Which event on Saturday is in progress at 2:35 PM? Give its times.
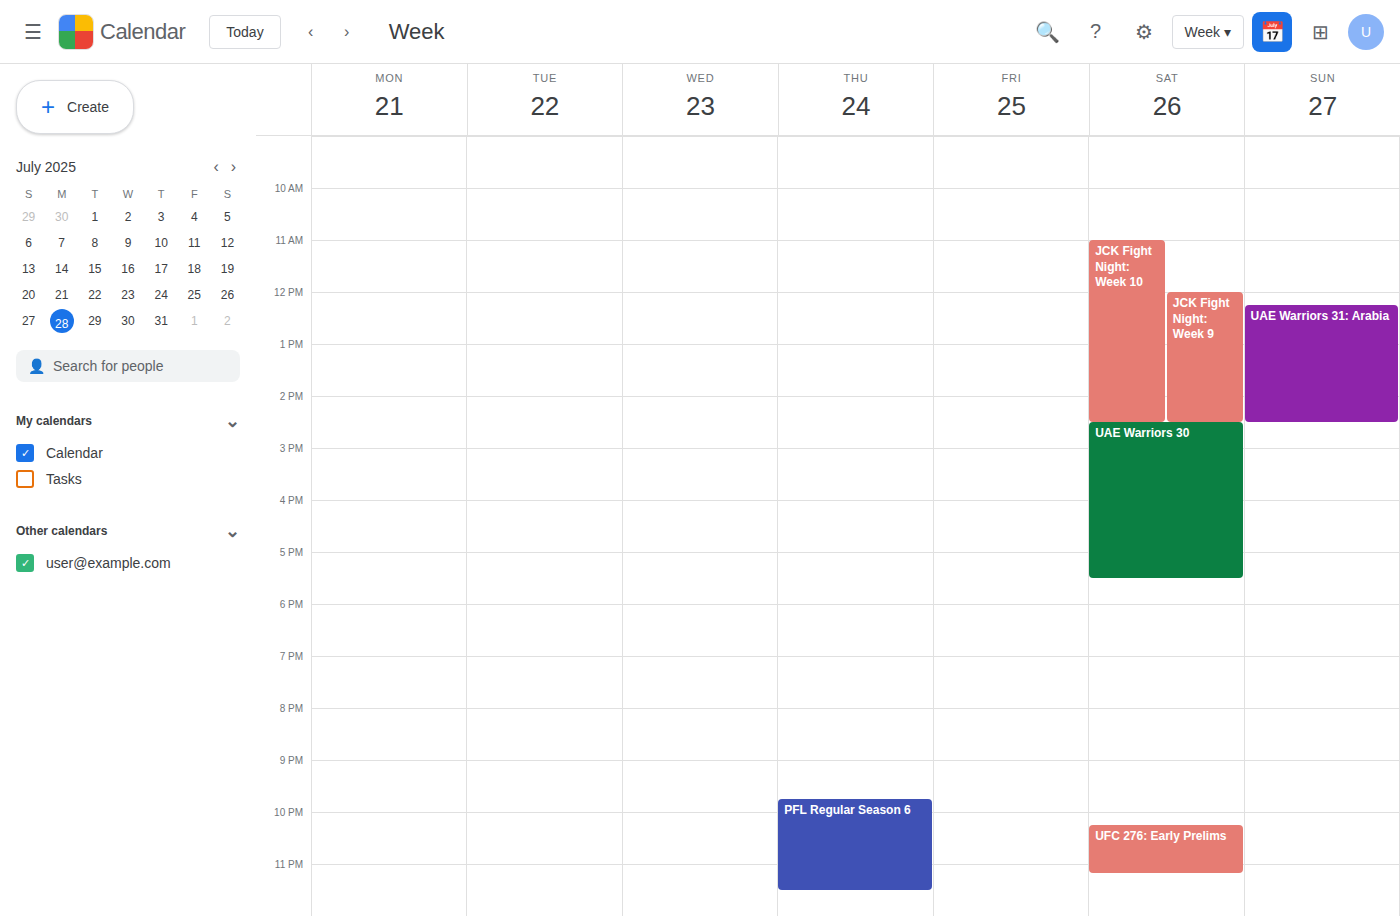
"UAE Warriors 30", 2:30 PM to 5:30 PM